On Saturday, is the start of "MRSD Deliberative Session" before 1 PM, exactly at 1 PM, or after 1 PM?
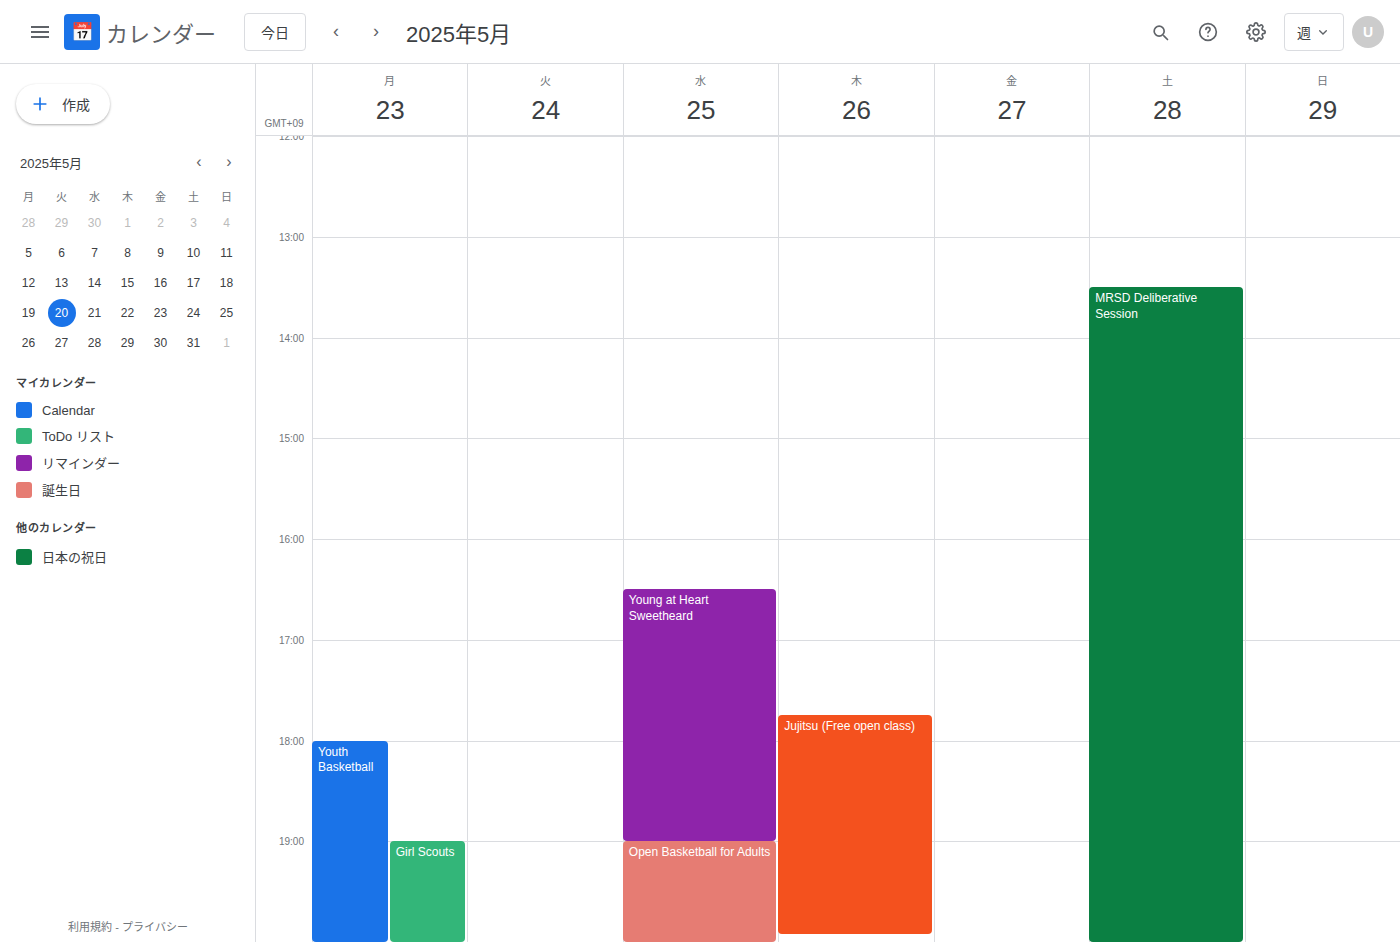
1:30 PM -- after 1 PM, 30 minutes below the 1 PM line.